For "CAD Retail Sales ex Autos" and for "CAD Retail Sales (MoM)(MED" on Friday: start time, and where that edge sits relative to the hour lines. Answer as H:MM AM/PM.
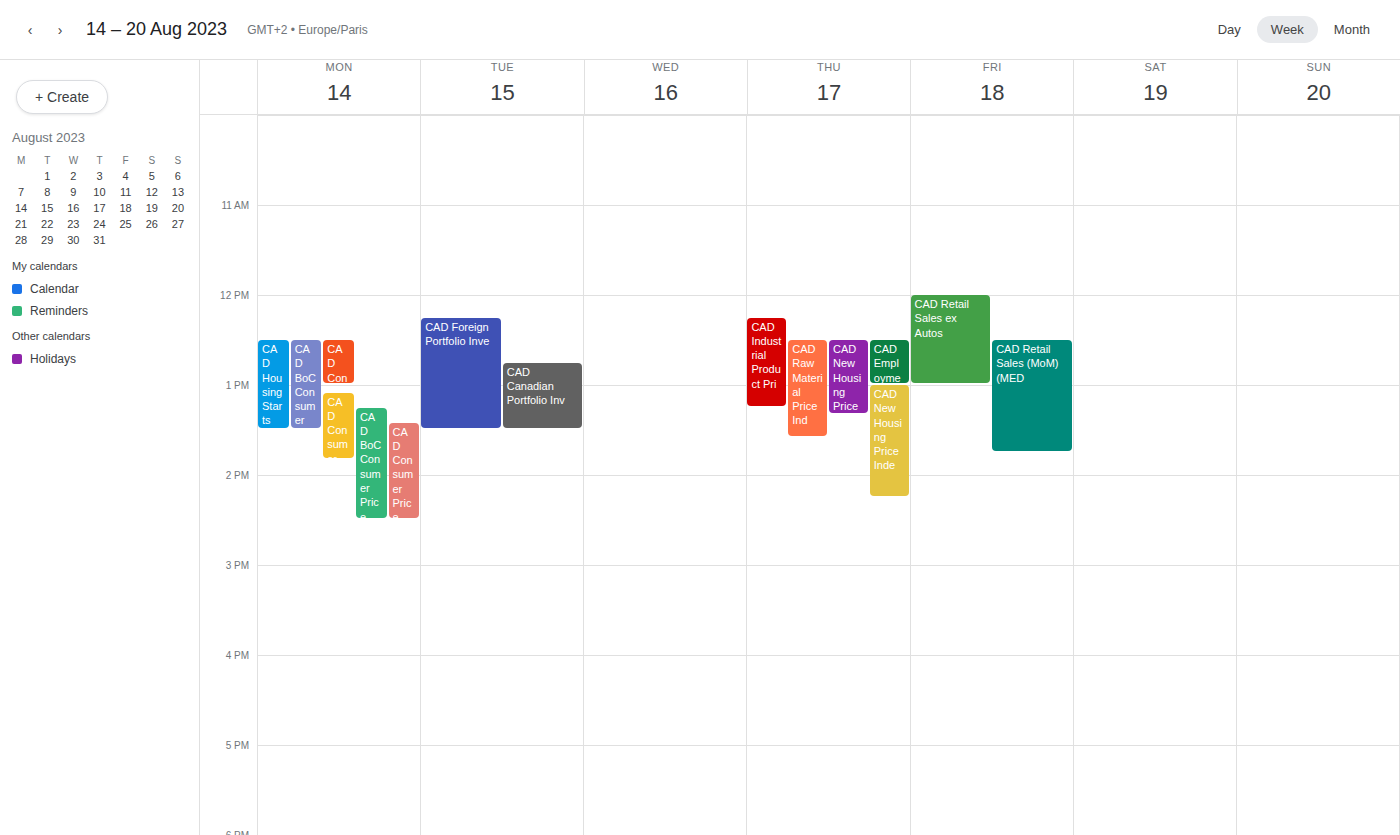
"CAD Retail Sales ex Autos": 12:00 PM, exactly on the 12 PM line. "CAD Retail Sales (MoM)(MED": 12:30 PM, halfway between the 12 PM and 1 PM lines.